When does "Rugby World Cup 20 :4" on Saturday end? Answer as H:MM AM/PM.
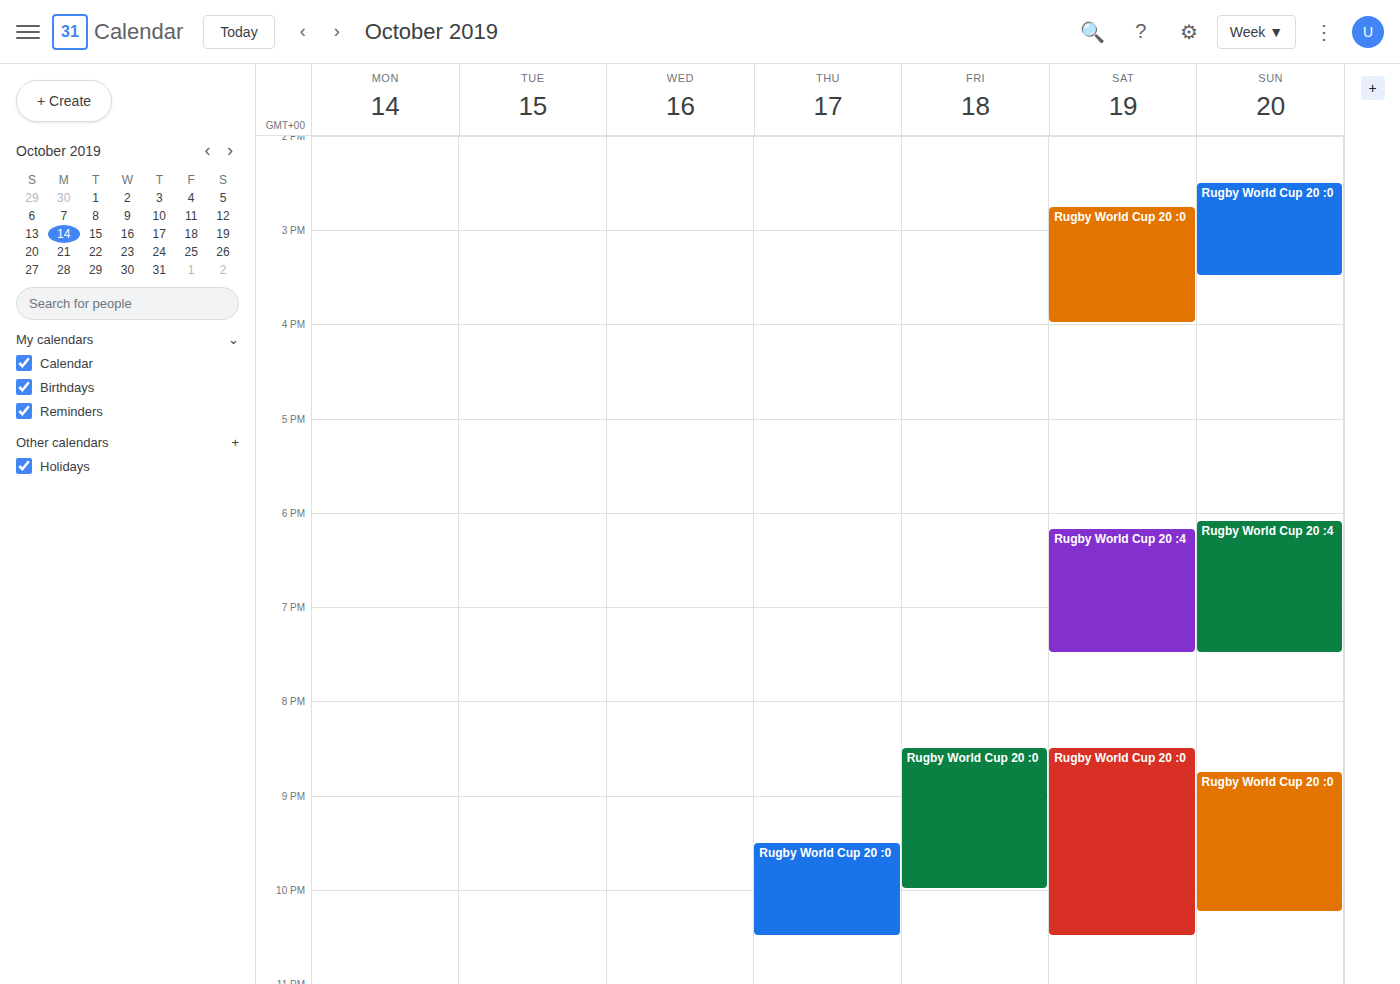
7:30 PM